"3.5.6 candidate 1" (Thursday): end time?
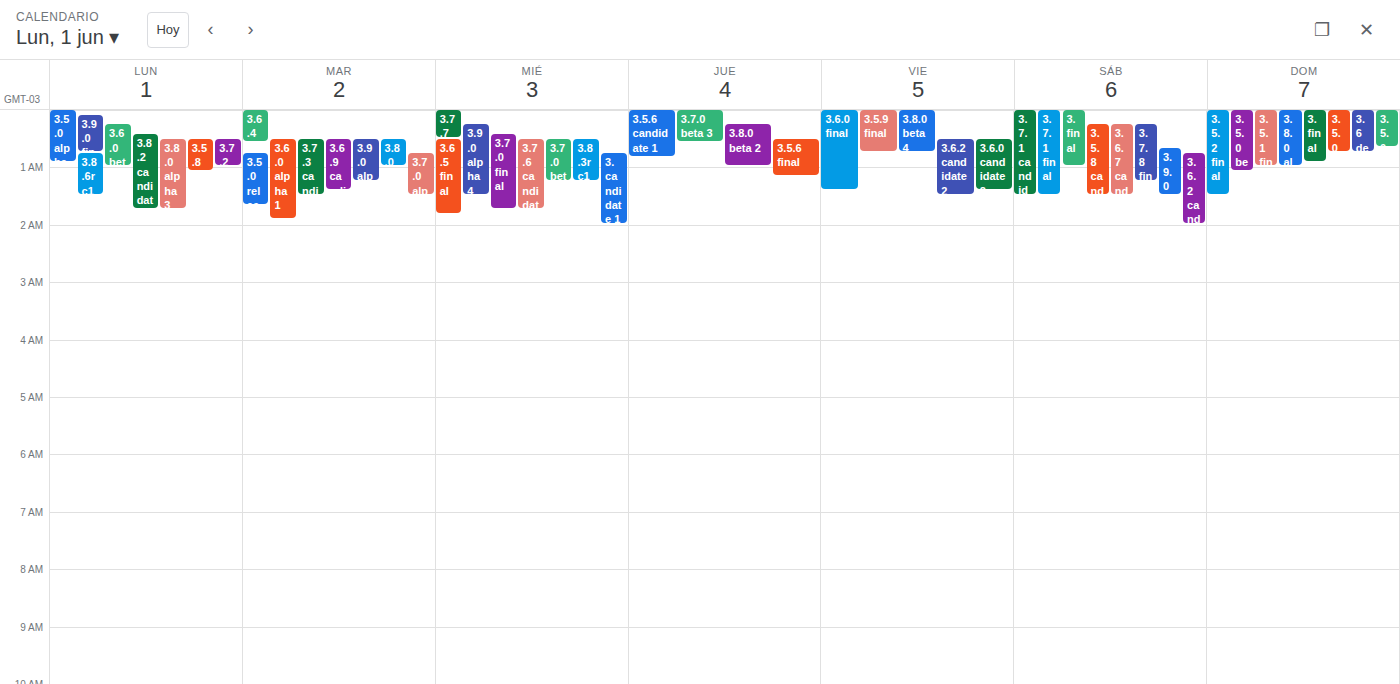
00:50